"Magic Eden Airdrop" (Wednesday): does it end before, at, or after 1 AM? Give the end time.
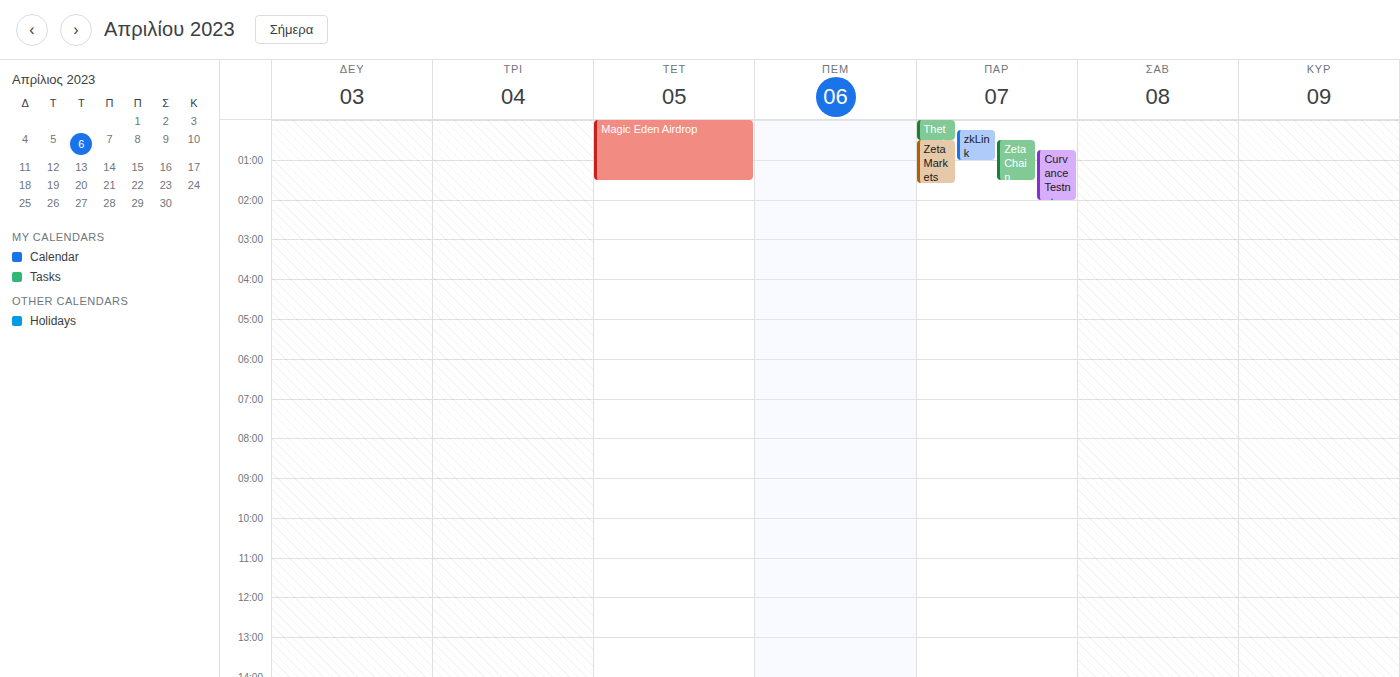
1:30 AM -- after 1 AM, 30 minutes below the 1 AM line.